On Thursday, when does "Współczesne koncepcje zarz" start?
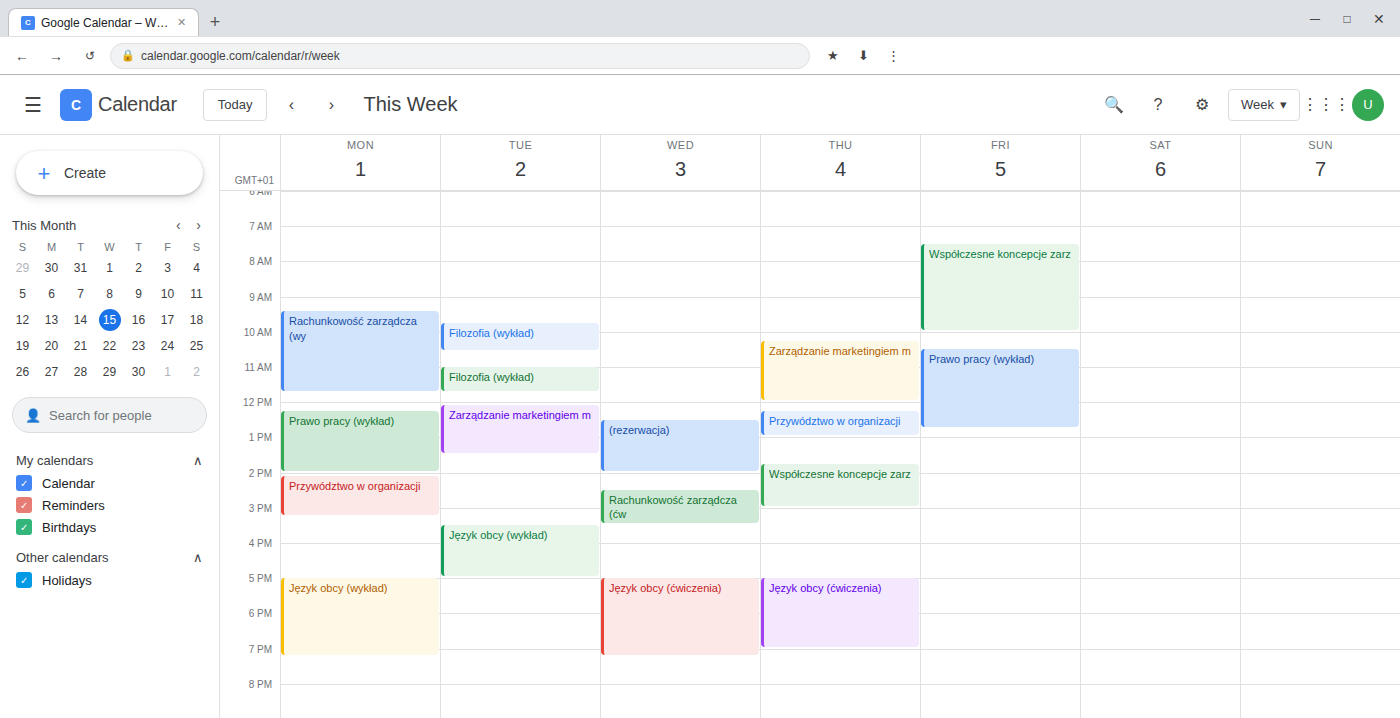
1:45 PM